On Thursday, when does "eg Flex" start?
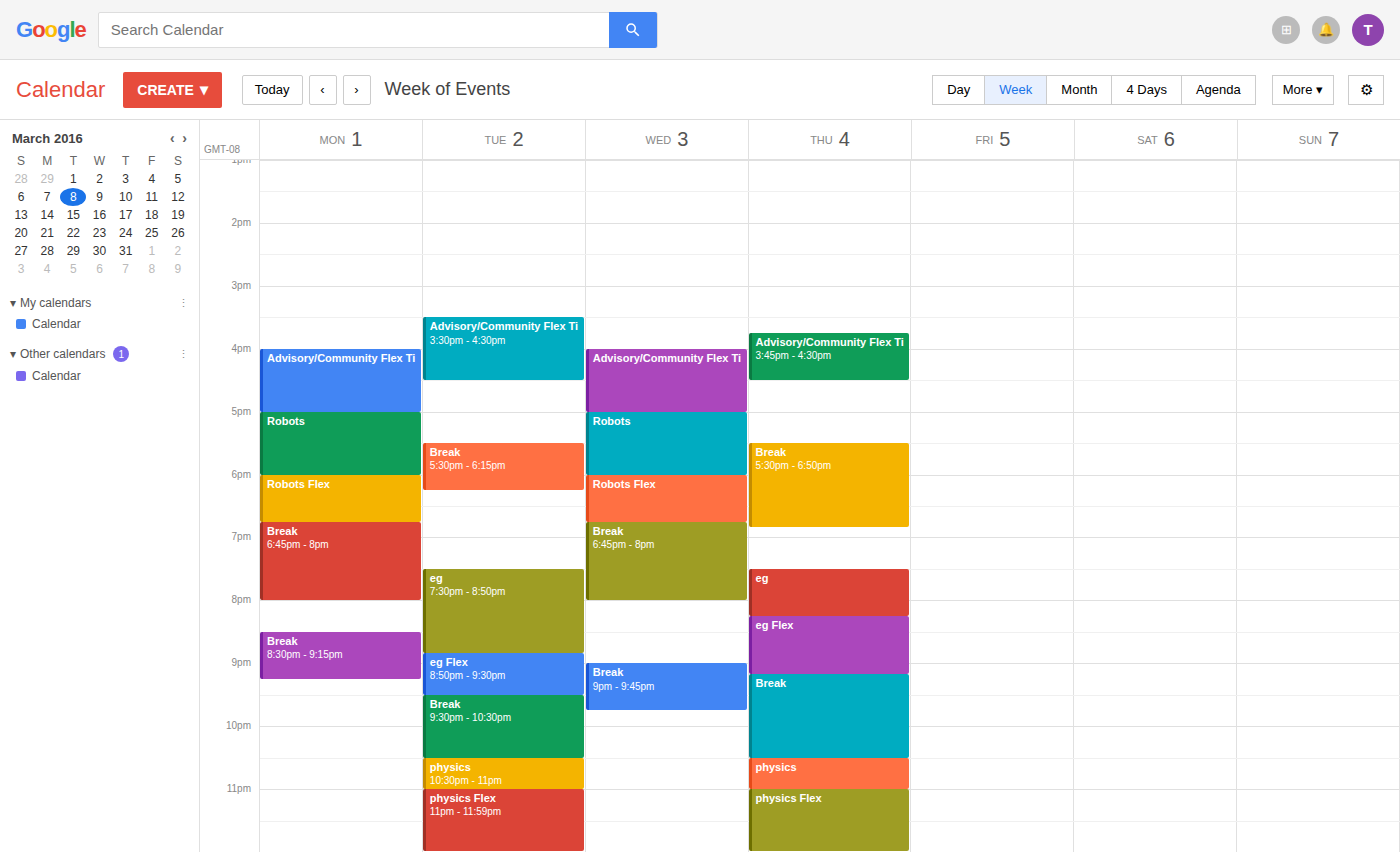
20:15